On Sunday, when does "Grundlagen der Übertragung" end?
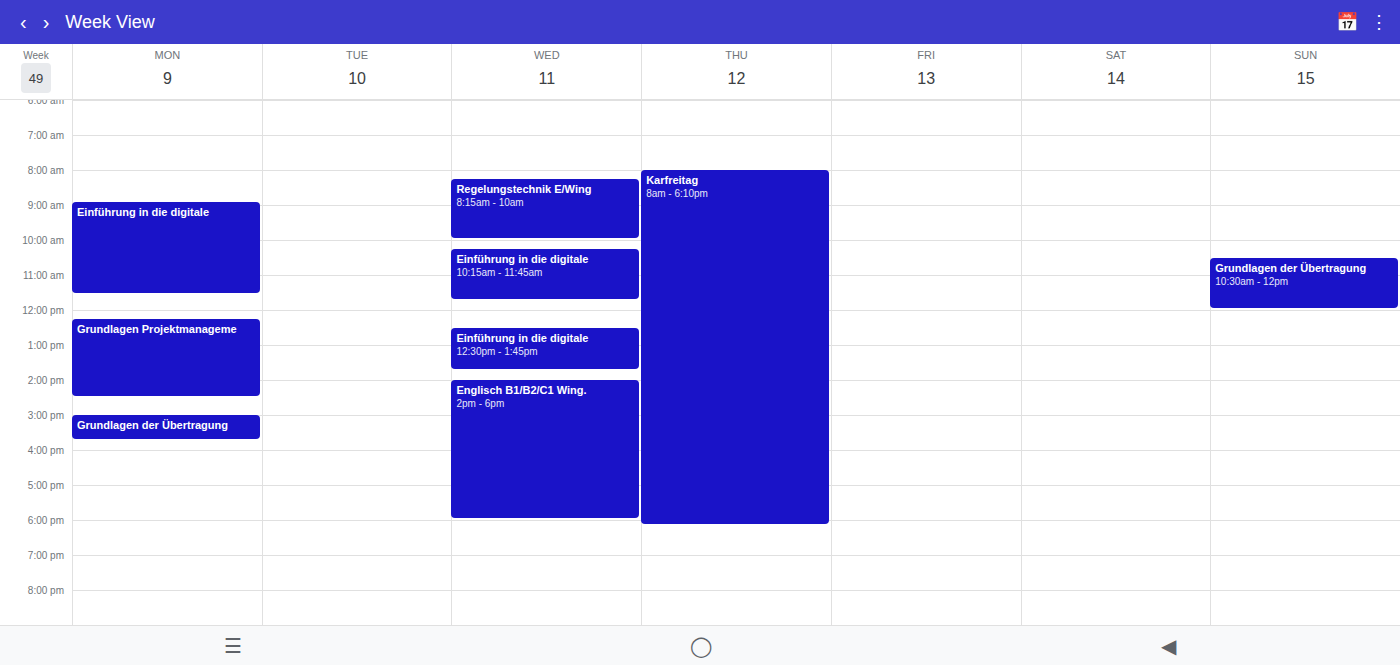
12:00